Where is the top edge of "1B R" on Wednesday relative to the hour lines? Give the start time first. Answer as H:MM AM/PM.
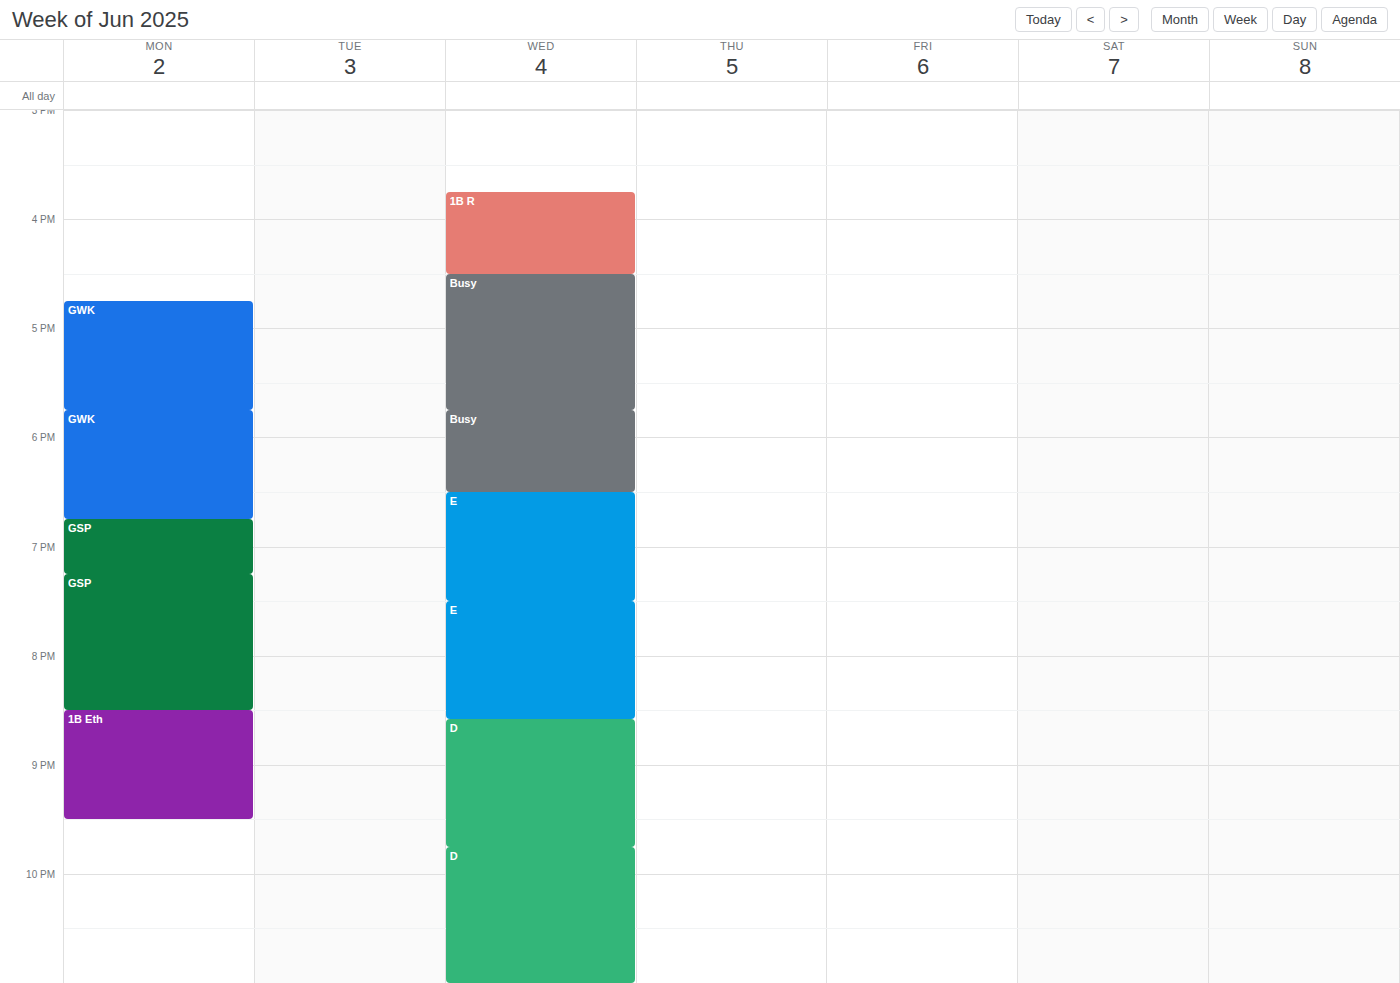
3:45 PM -- neither: three quarters of the way from the 3 PM line to the 4 PM line.